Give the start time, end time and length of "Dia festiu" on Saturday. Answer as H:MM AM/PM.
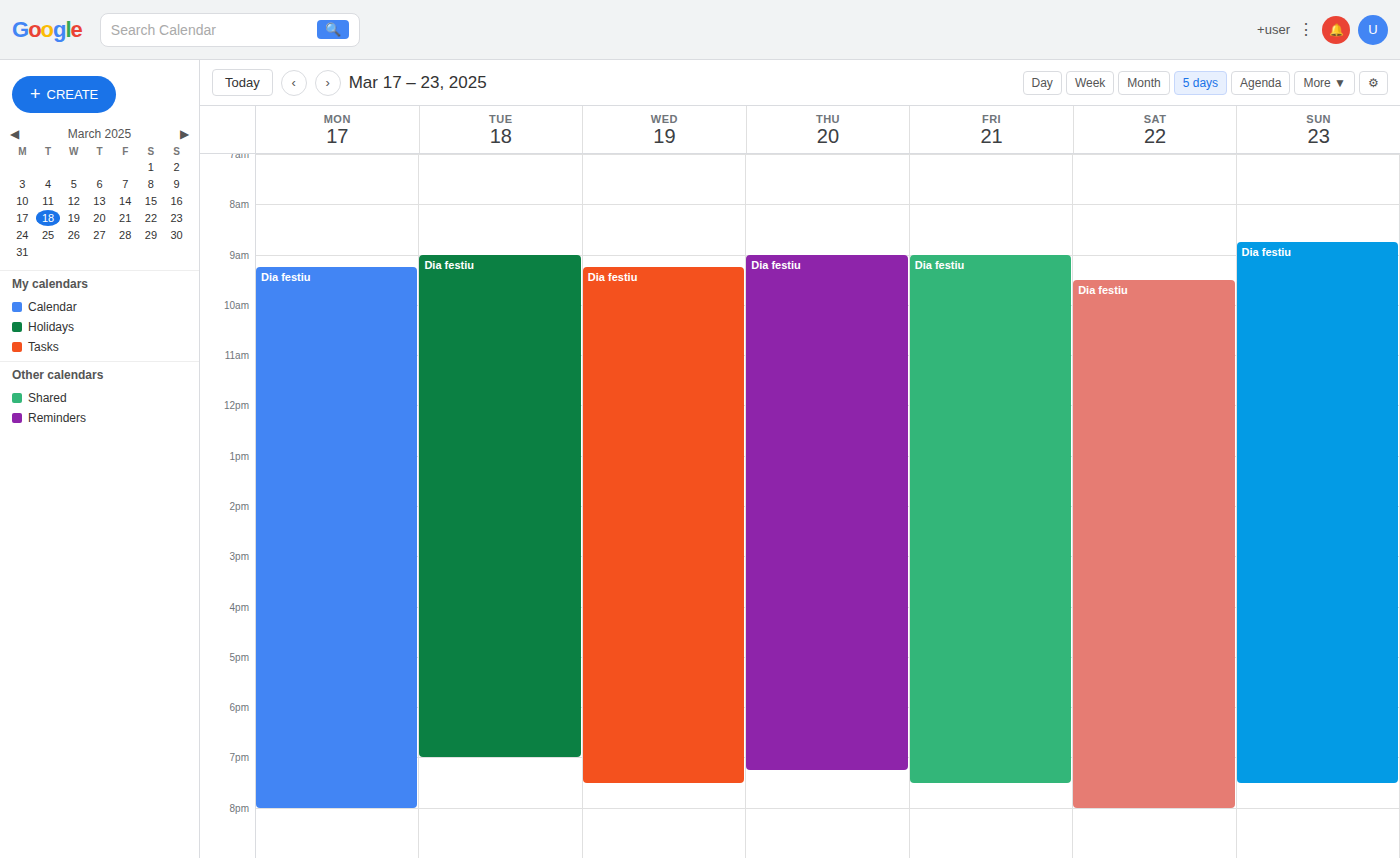
9:30 AM to 8:00 PM, 10 hours 30 minutes